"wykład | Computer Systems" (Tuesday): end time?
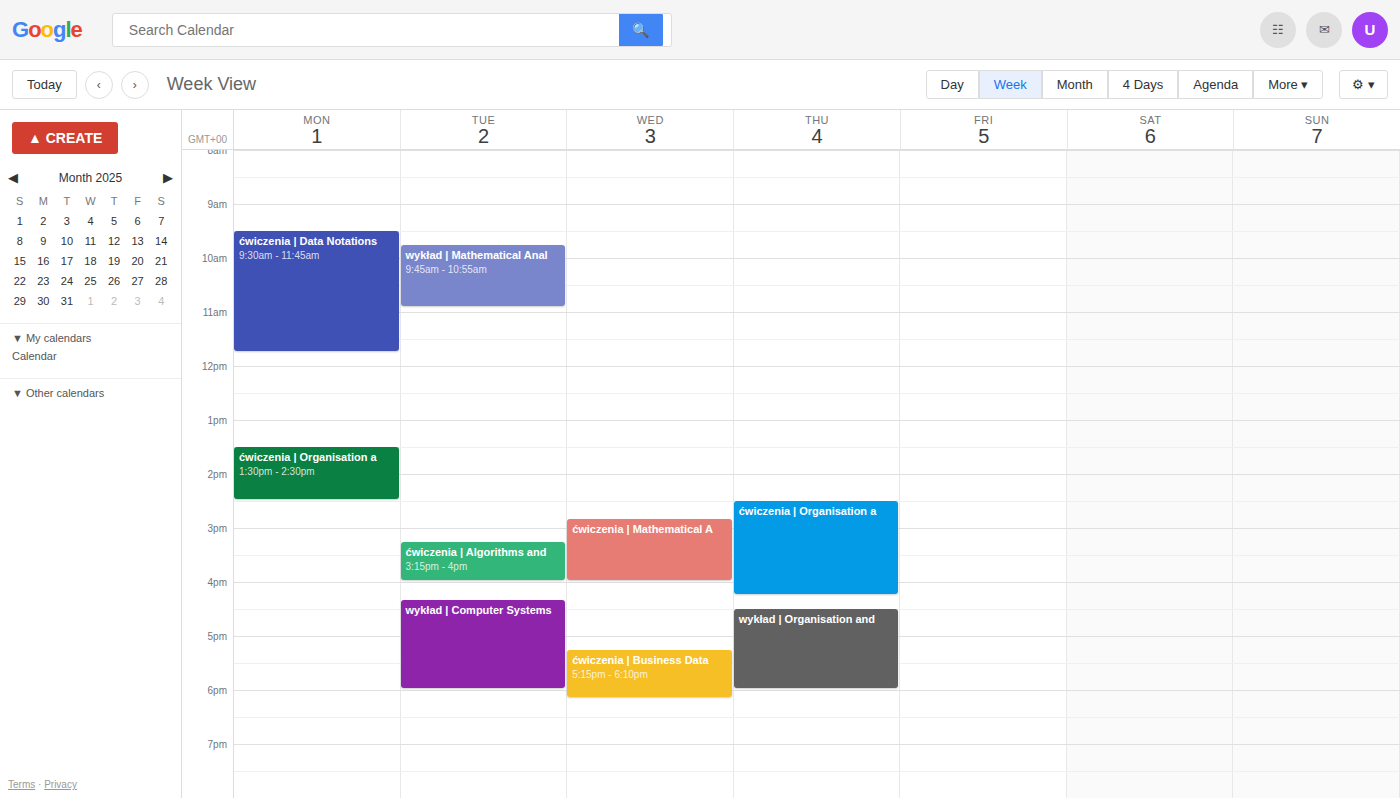
6:00 PM